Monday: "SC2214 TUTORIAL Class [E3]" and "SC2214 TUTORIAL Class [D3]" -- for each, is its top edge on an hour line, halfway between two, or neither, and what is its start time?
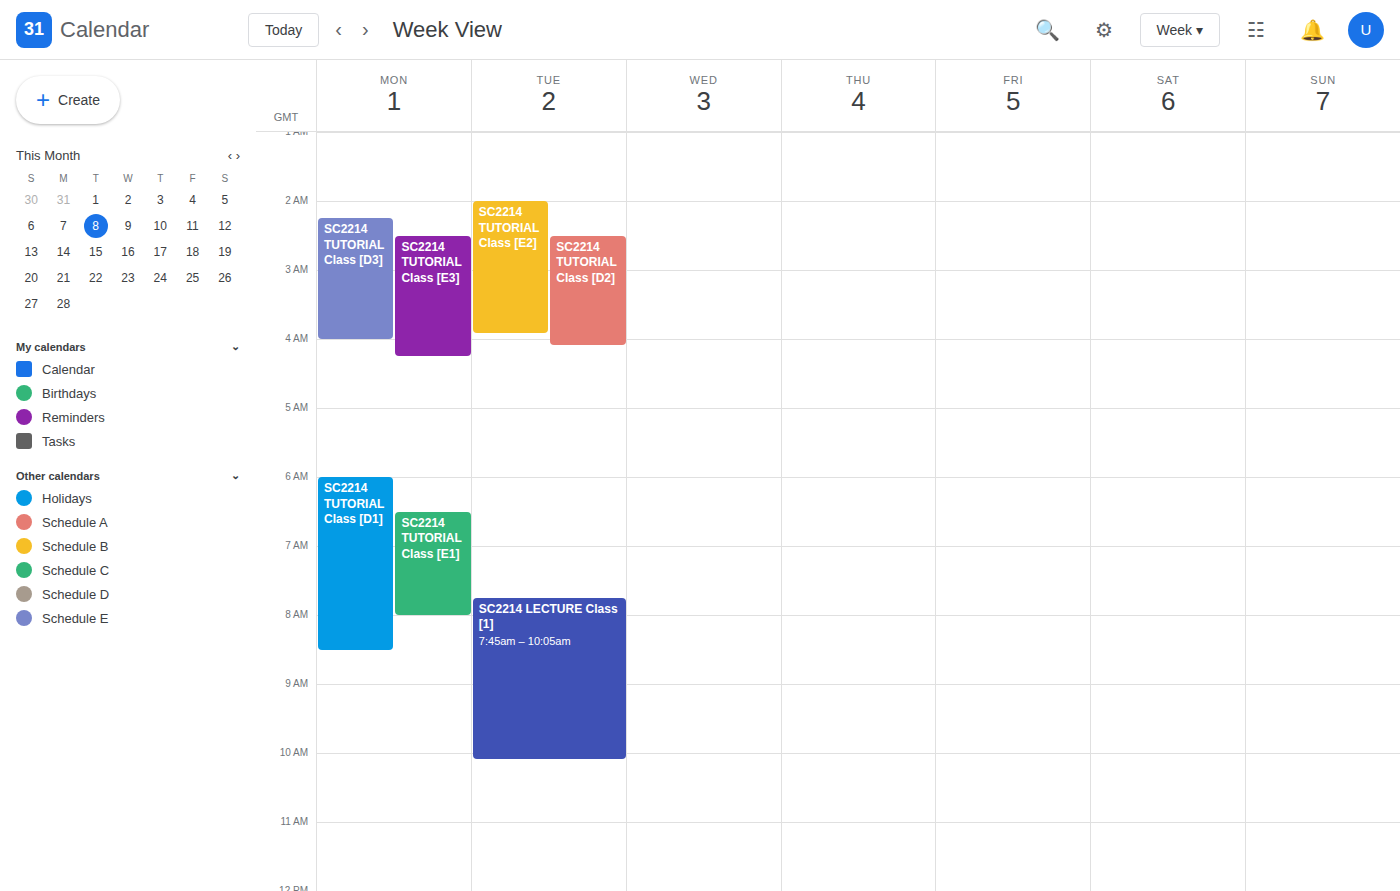
"SC2214 TUTORIAL Class [E3]": 02:30, halfway between the 02:00 and 03:00 lines. "SC2214 TUTORIAL Class [D3]": 02:15, neither: a quarter of the way from the 02:00 line to the 03:00 line.